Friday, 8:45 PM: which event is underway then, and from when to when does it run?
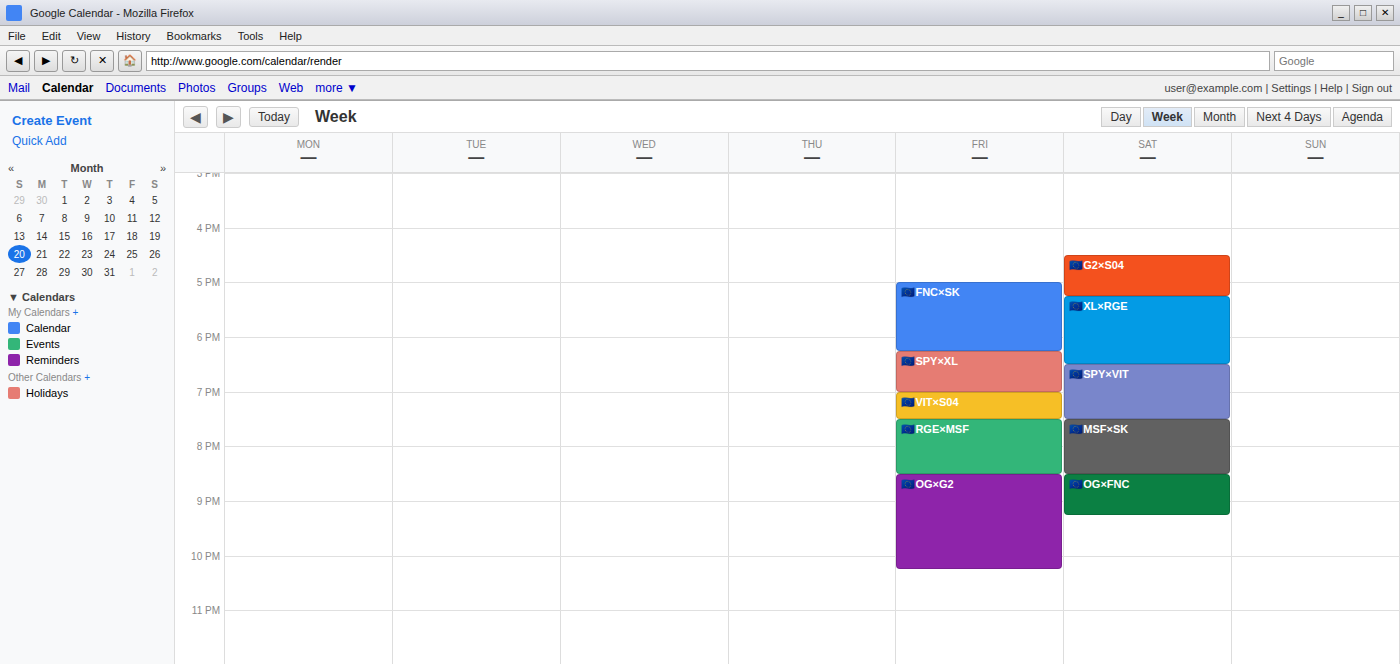
"🇪🇺OG×G2", 8:30 PM to 10:15 PM